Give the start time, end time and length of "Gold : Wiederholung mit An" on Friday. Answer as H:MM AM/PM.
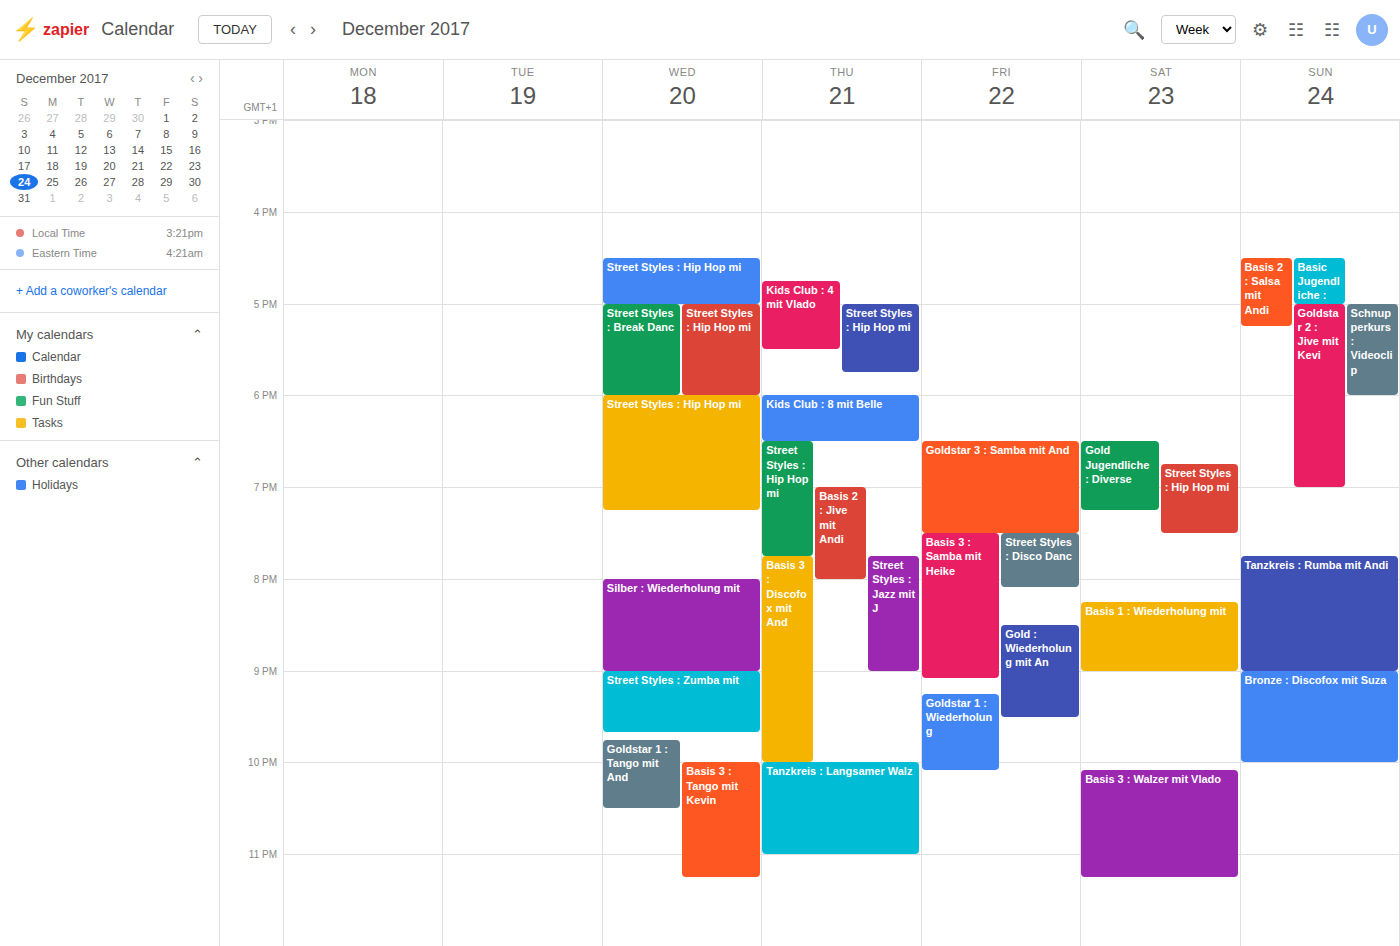
8:30 PM to 9:30 PM, 1 hour